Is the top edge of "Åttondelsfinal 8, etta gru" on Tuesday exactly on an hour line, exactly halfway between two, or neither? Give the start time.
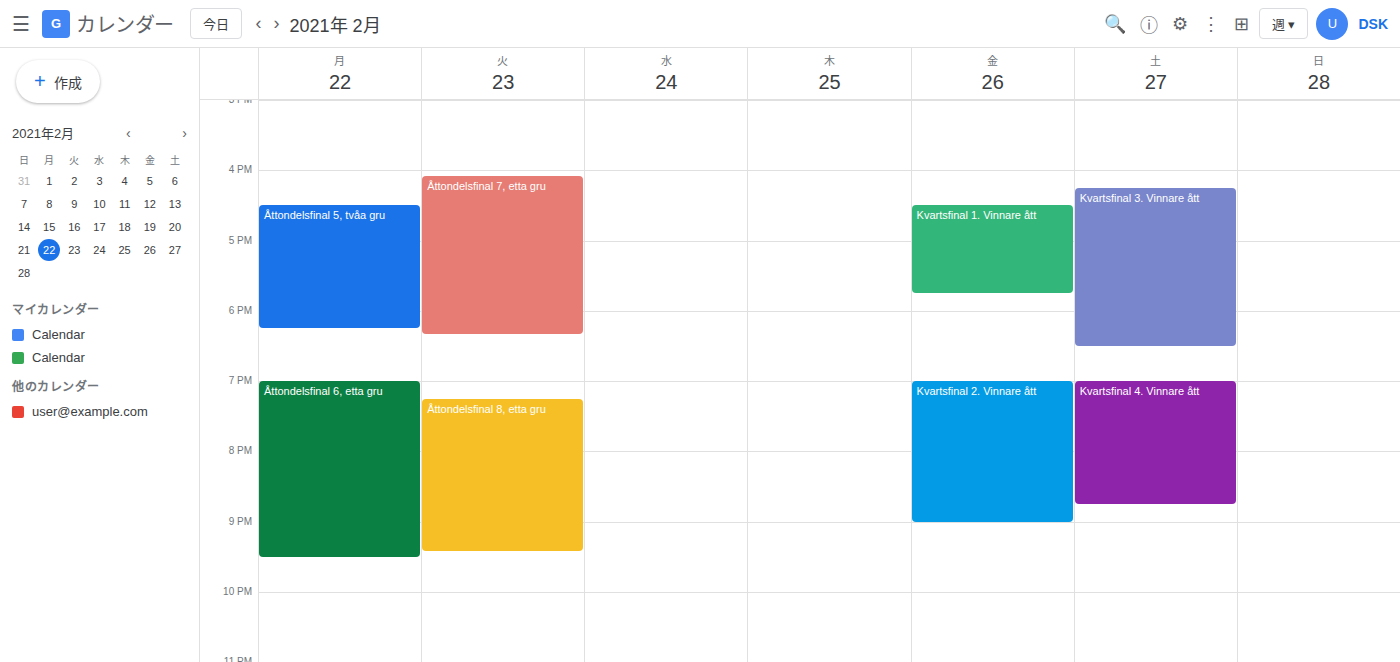
7:15 PM -- neither: a quarter of the way from the 7 PM line to the 8 PM line.